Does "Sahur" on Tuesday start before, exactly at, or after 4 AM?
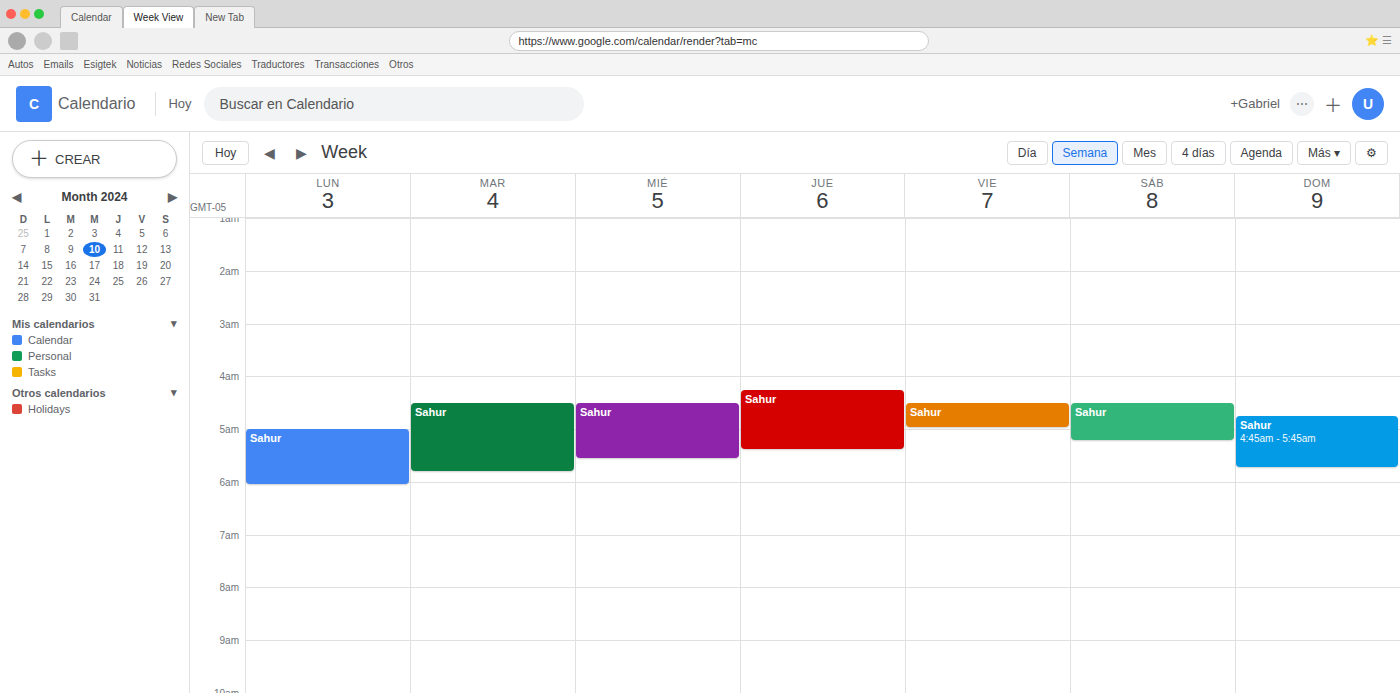
4:30 AM -- after 4 AM, 30 minutes below the 4 AM line.